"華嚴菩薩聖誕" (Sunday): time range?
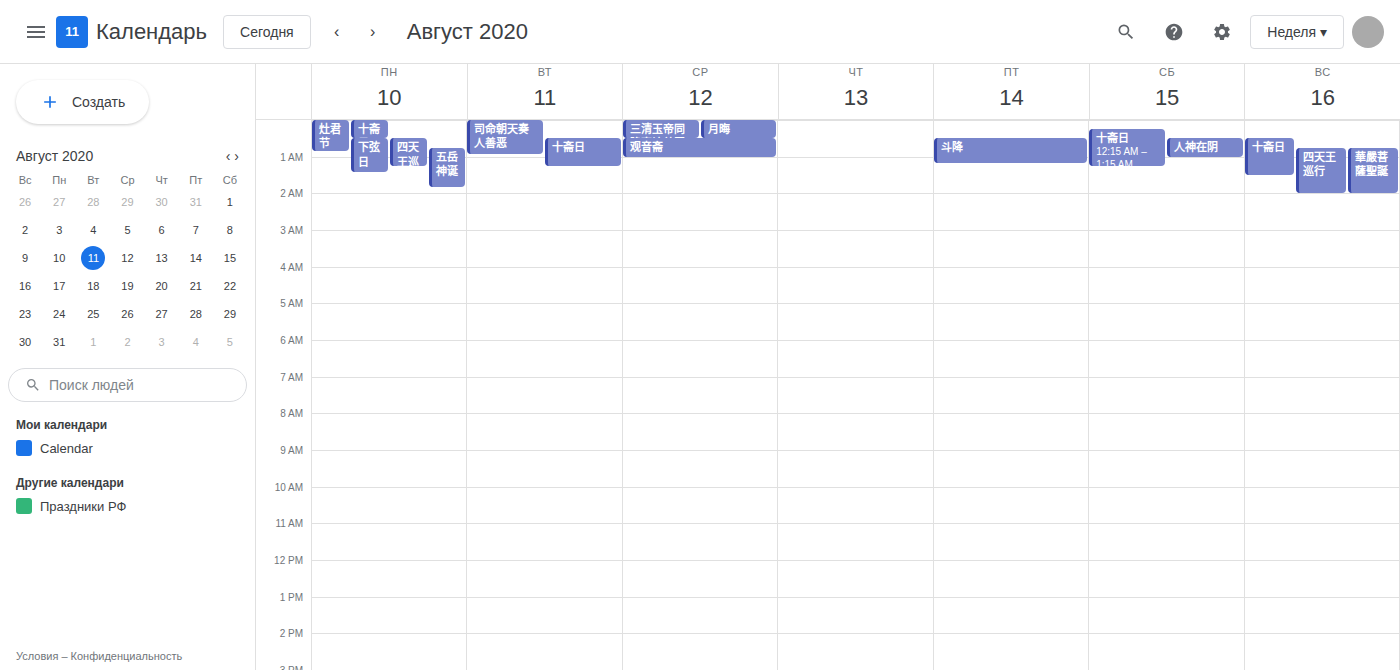
12:45 AM to 2:00 AM